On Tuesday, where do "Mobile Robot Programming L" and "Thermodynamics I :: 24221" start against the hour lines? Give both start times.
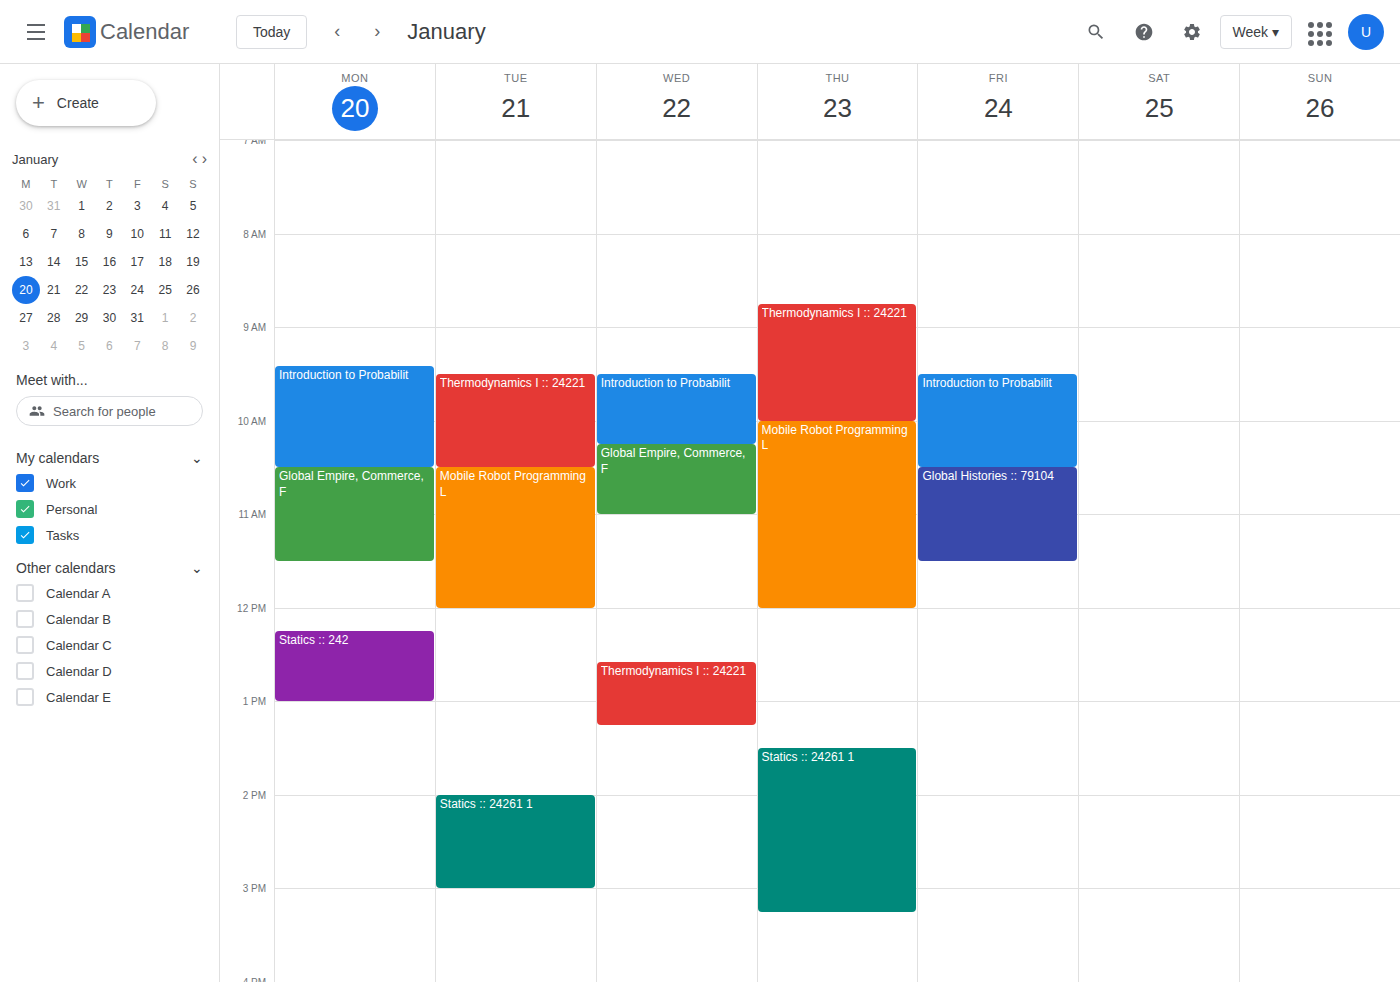
"Mobile Robot Programming L": 10:30 AM, halfway between the 10 AM and 11 AM lines. "Thermodynamics I :: 24221": 9:30 AM, halfway between the 9 AM and 10 AM lines.